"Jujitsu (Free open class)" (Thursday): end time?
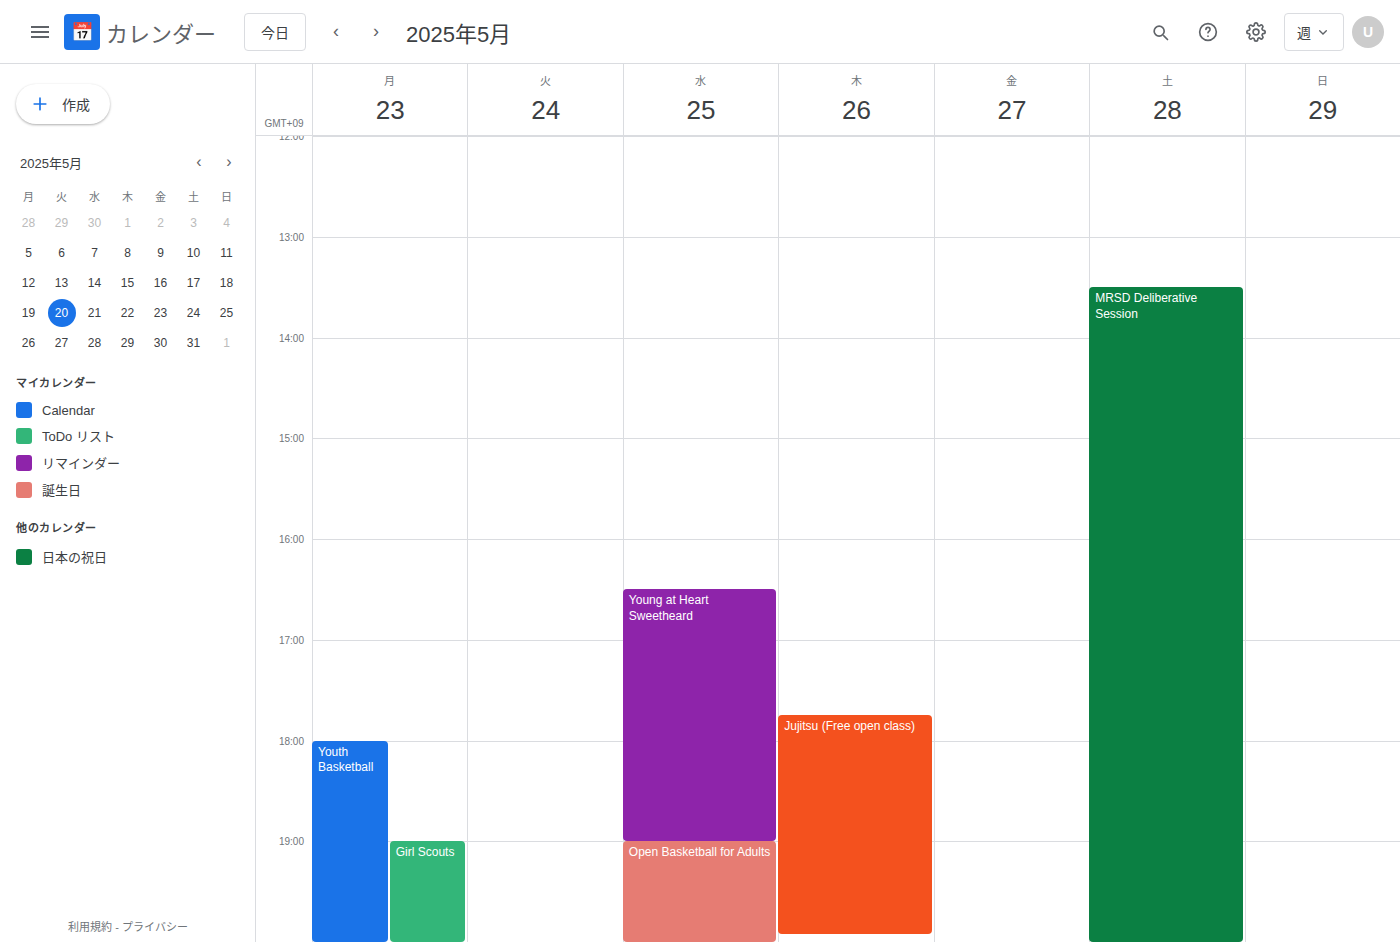
7:55 PM